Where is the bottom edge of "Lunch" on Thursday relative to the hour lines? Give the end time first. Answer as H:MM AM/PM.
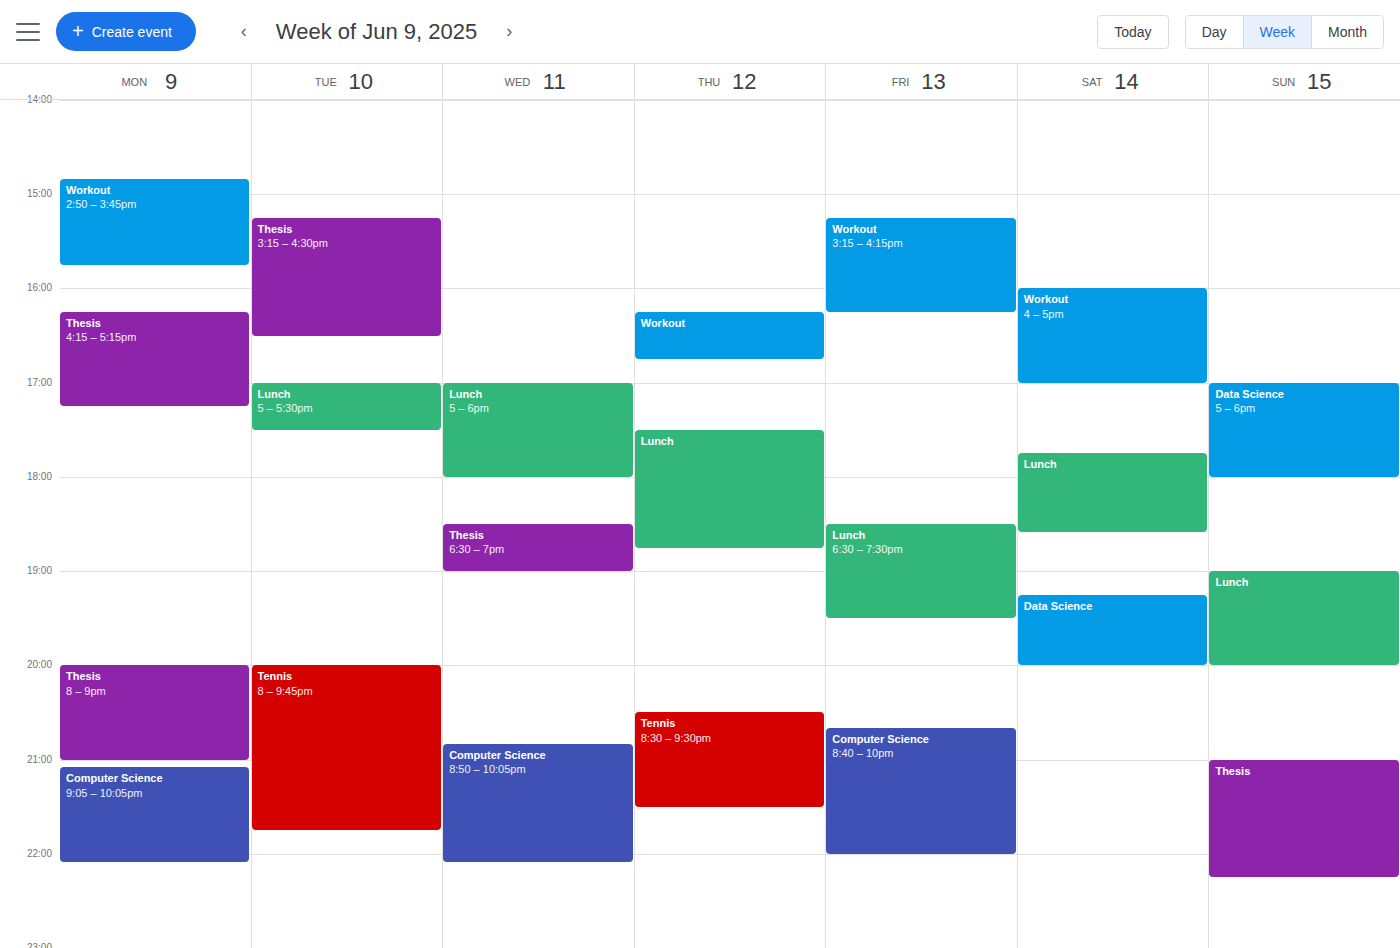
6:45 PM -- neither: three quarters of the way from the 6 PM line to the 7 PM line.